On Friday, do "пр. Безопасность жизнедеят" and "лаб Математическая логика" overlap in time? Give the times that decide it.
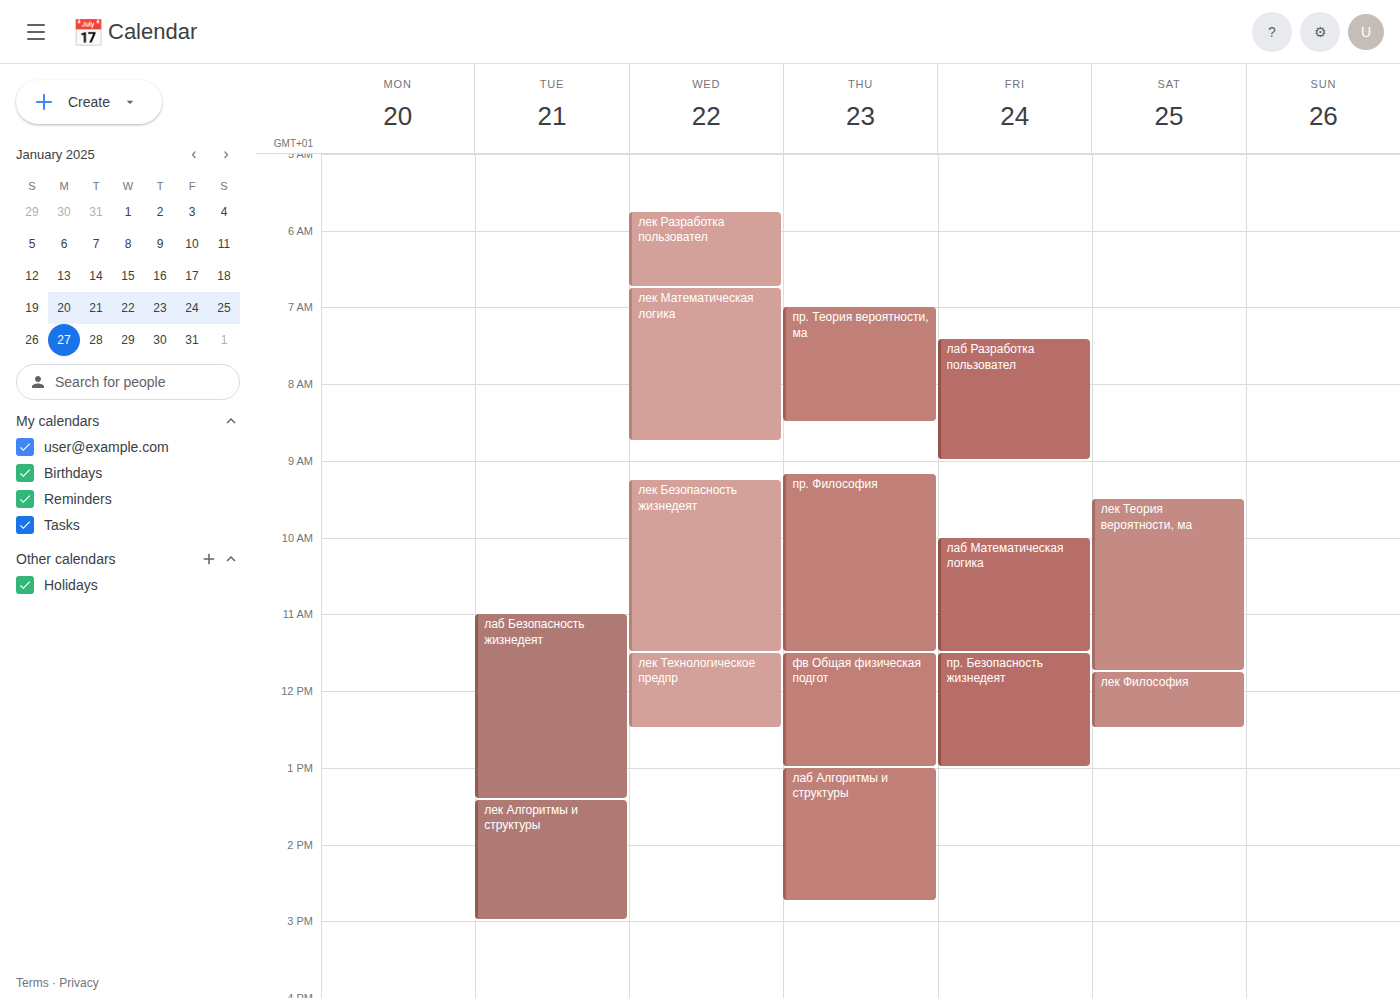
"лаб Математическая логика" ends at 11:30 AM, exactly when "пр. Безопасность жизнедеят" starts -- they touch but do not overlap.